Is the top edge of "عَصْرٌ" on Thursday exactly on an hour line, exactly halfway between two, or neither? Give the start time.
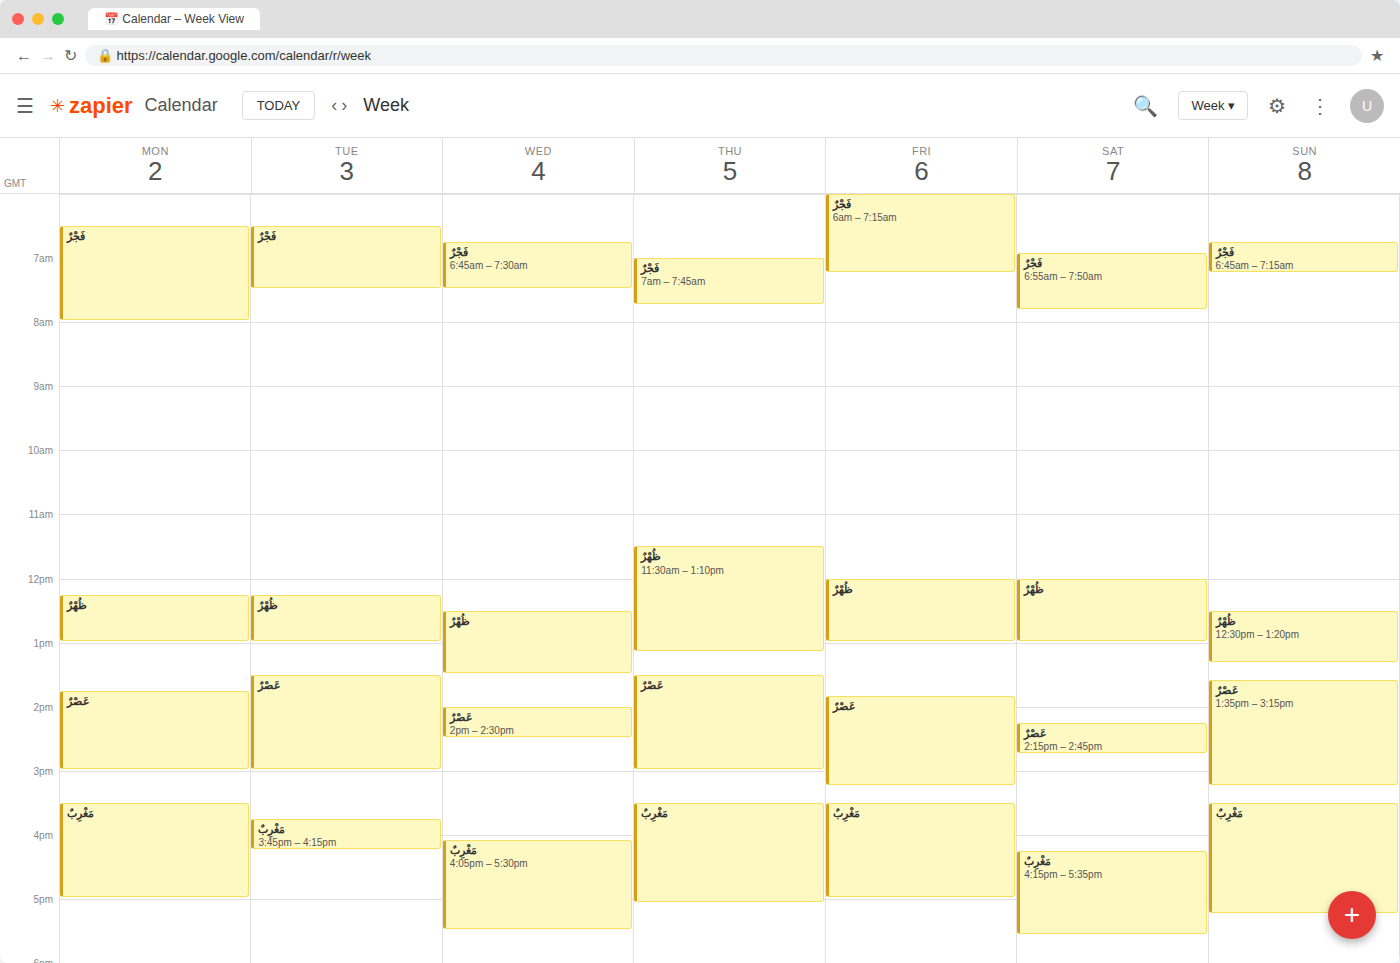
1:30 PM -- halfway between the 1 PM and 2 PM lines.